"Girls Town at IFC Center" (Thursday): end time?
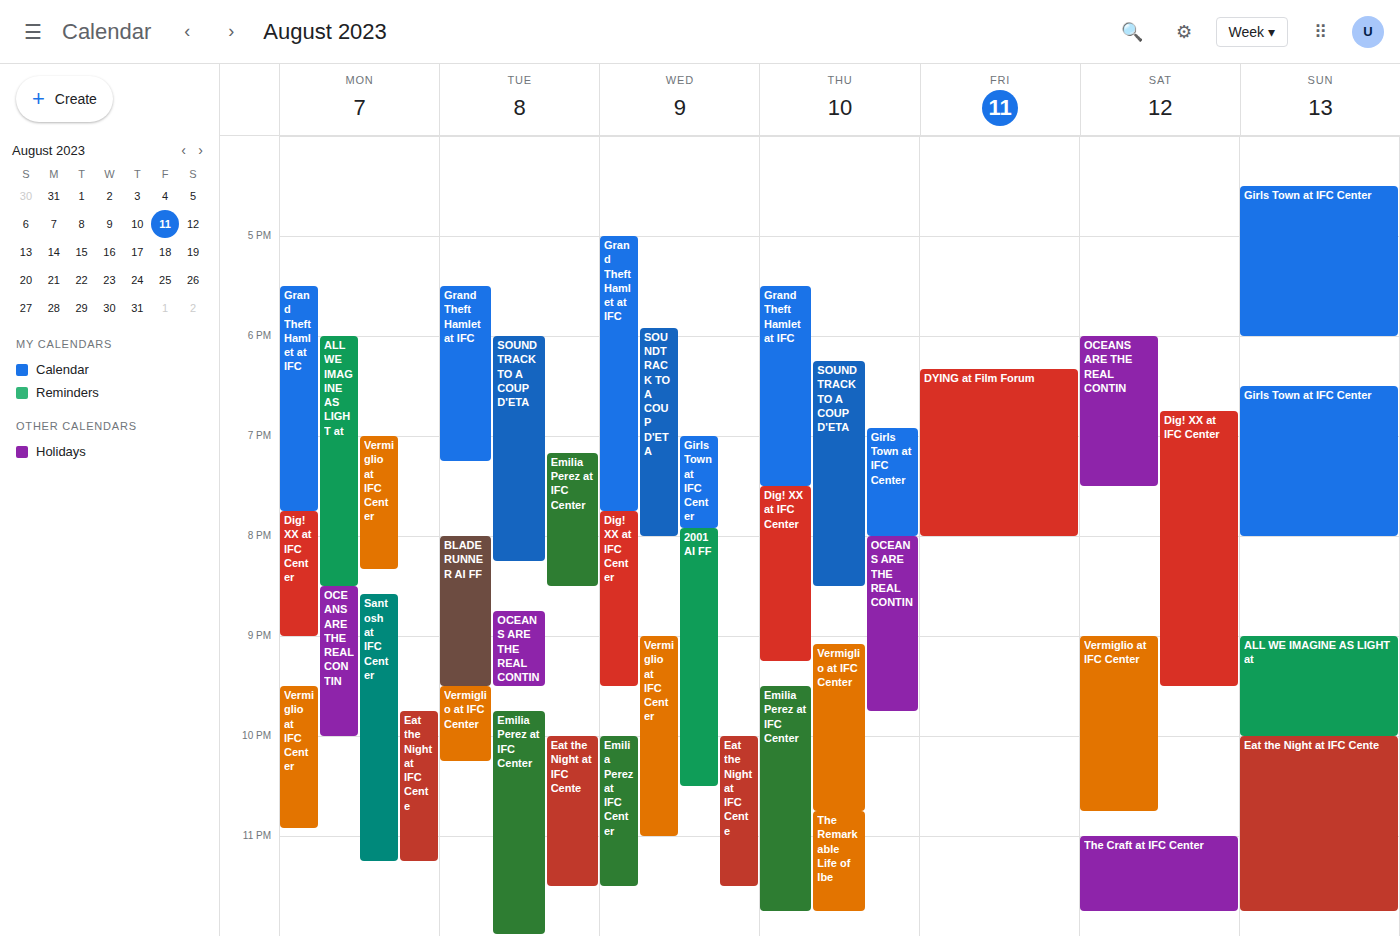
8:00 PM